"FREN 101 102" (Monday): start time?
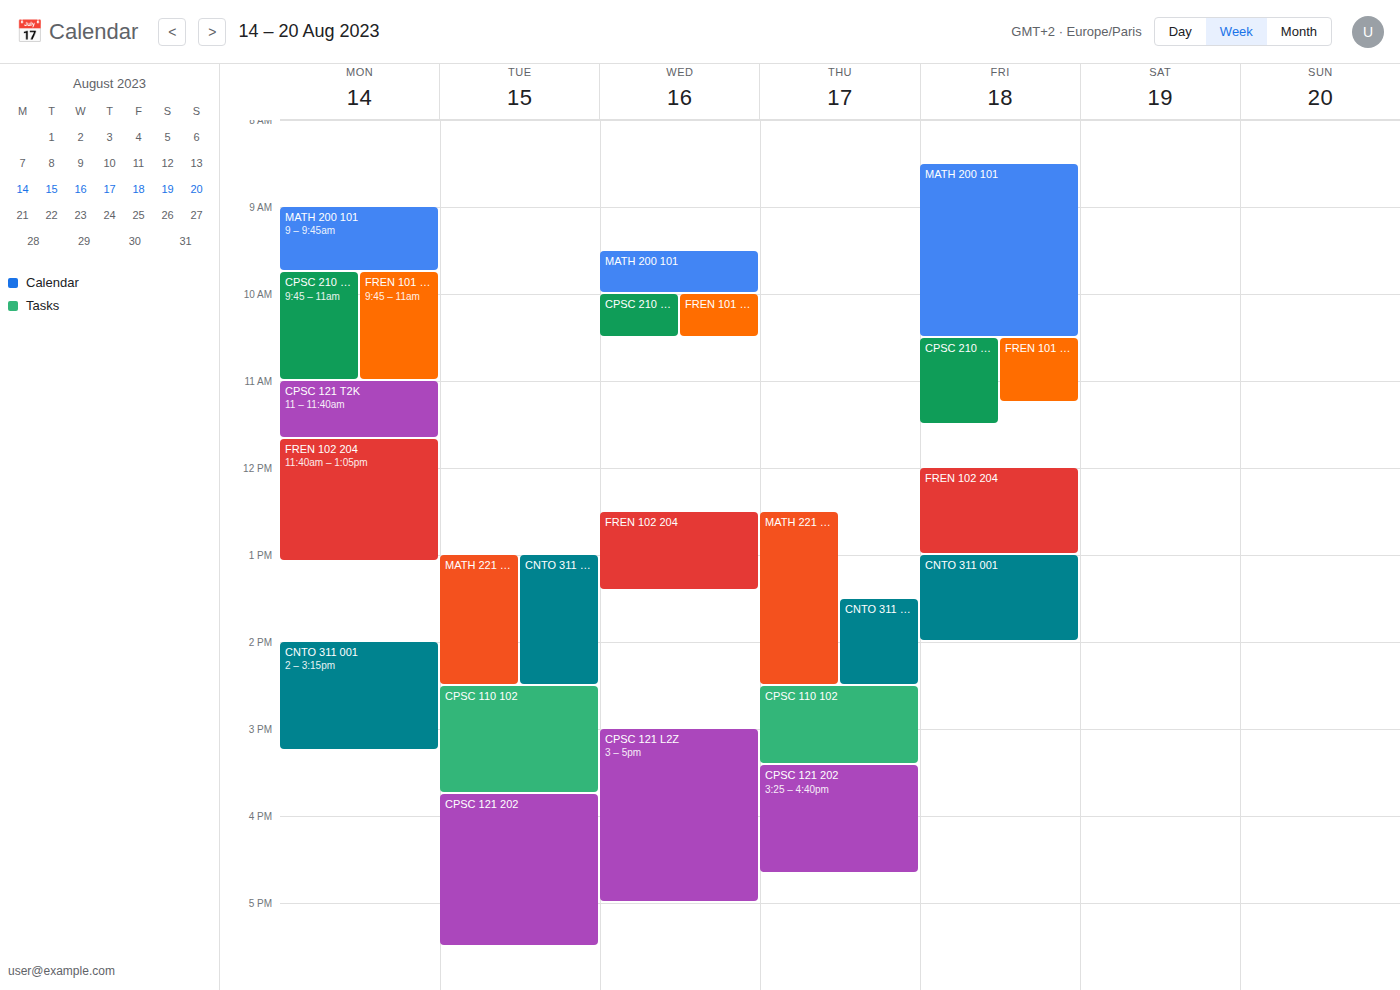
9:45 AM